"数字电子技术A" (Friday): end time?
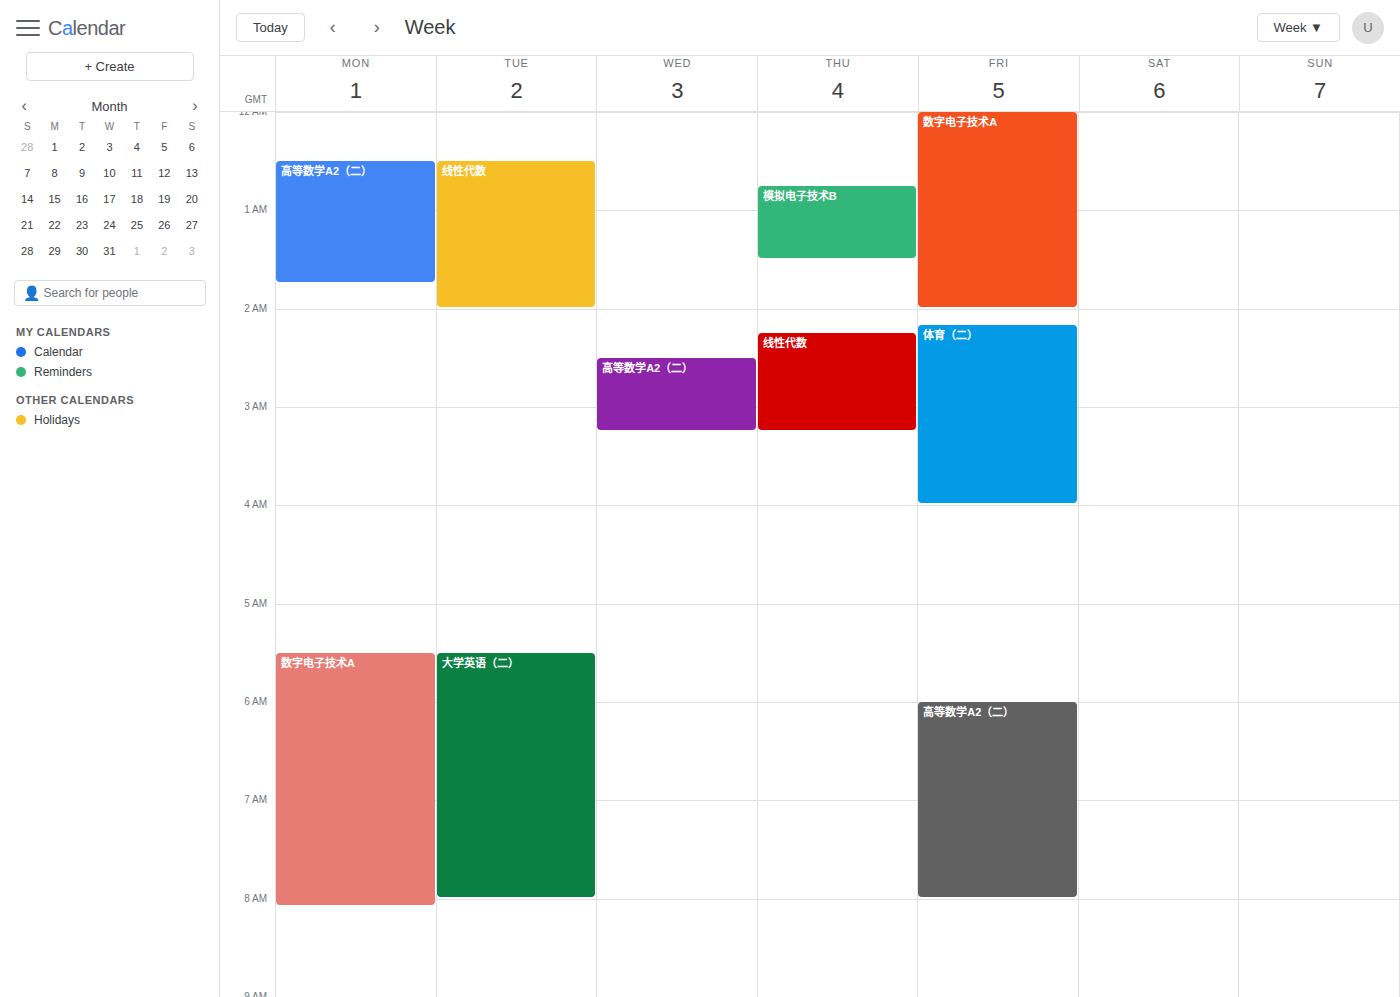
2:00 AM